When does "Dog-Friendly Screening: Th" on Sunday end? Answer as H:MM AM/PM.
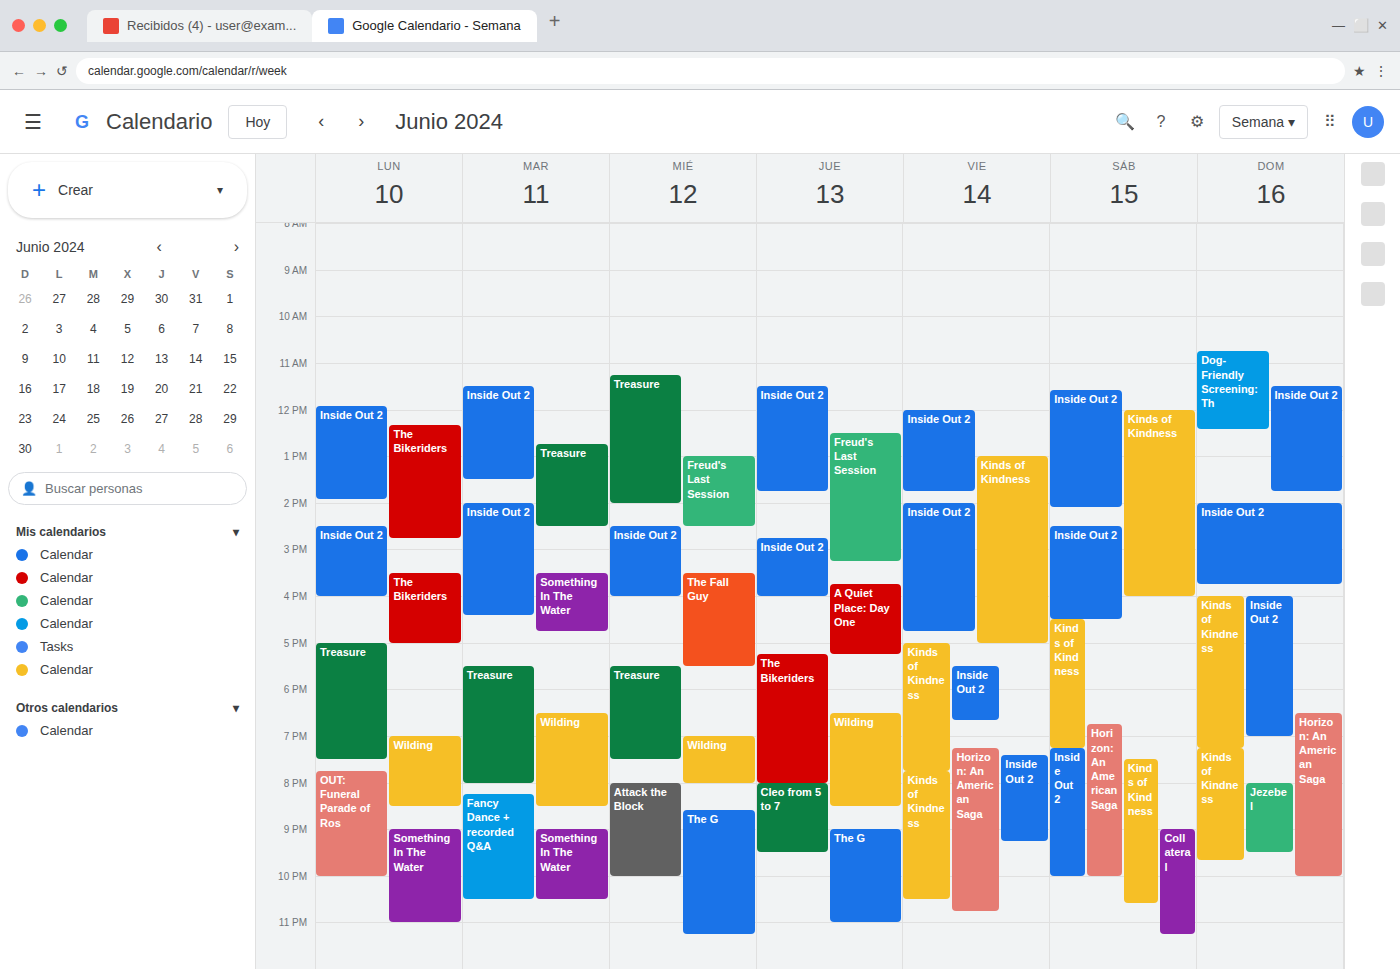
12:25 PM